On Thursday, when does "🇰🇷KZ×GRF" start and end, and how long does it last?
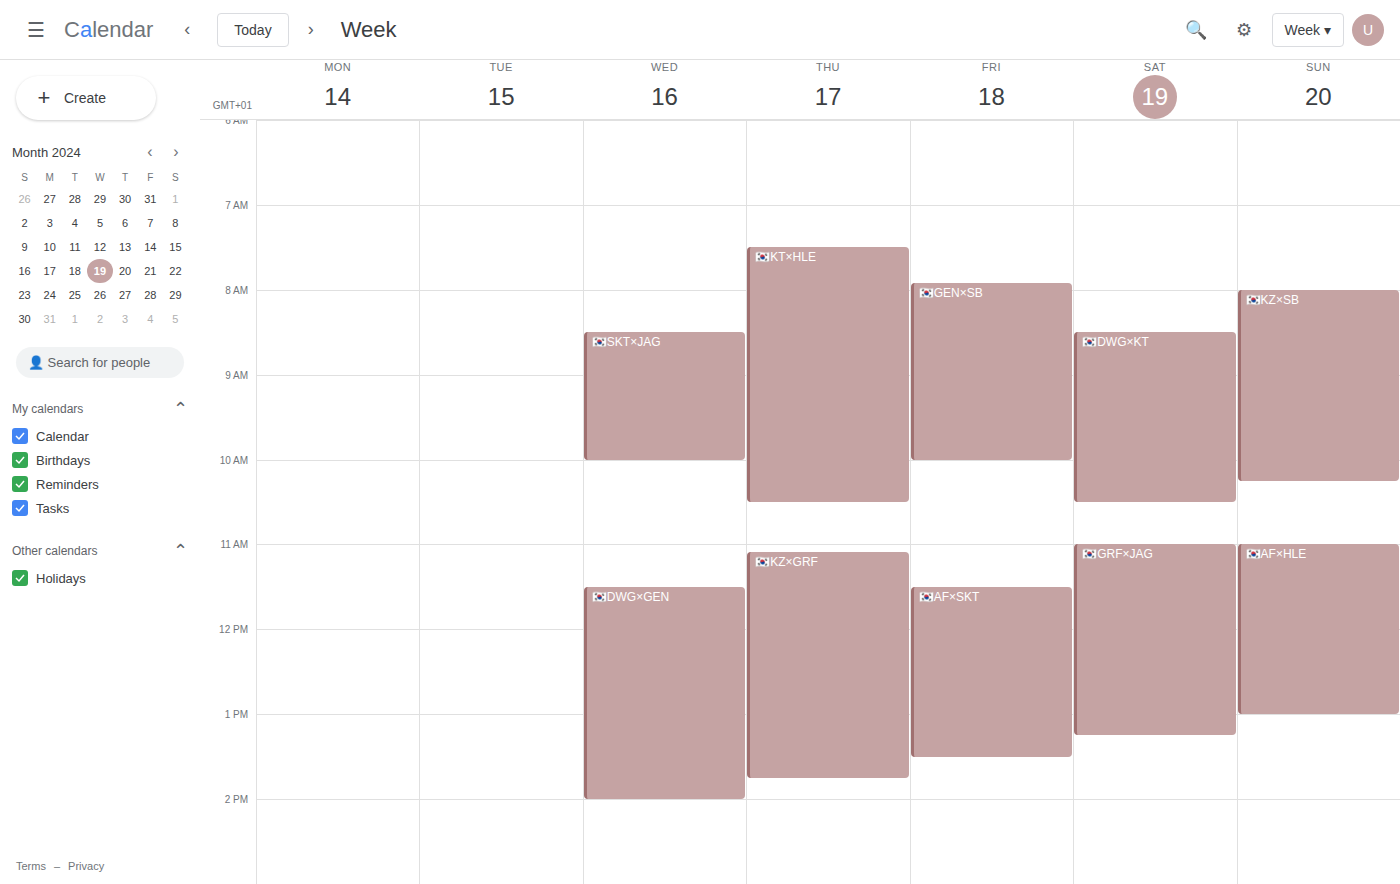
11:05 AM to 1:45 PM, 2 hours 40 minutes